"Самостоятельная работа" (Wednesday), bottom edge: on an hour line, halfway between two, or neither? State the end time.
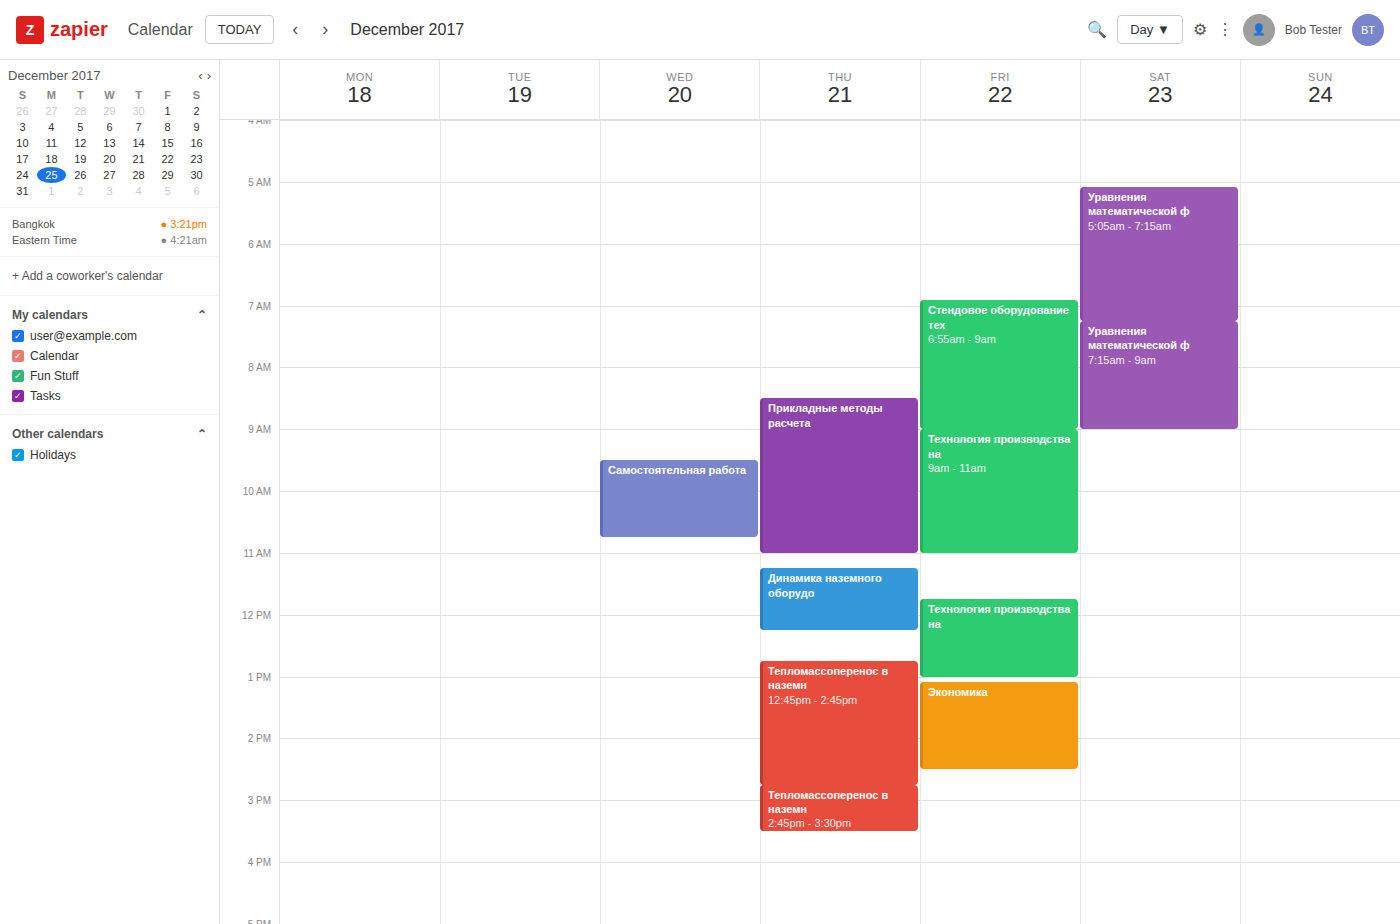
10:45 AM -- neither: three quarters of the way from the 10 AM line to the 11 AM line.